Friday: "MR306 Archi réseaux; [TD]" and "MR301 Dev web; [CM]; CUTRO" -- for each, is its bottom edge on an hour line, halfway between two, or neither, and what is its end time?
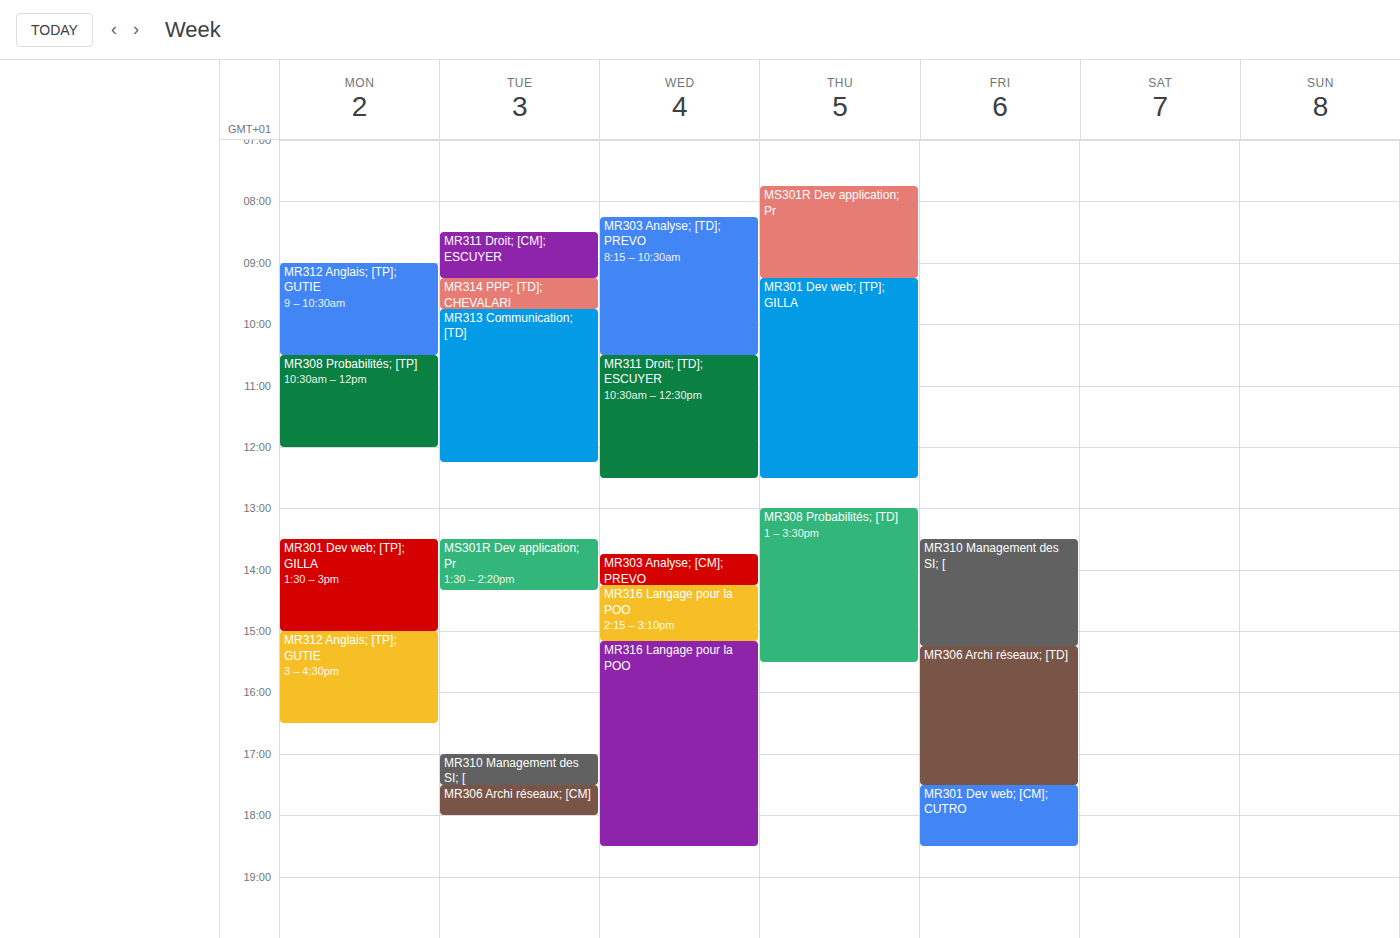
"MR306 Archi réseaux; [TD]": 5:30 PM, halfway between the 5 PM and 6 PM lines. "MR301 Dev web; [CM]; CUTRO": 6:30 PM, halfway between the 6 PM and 7 PM lines.